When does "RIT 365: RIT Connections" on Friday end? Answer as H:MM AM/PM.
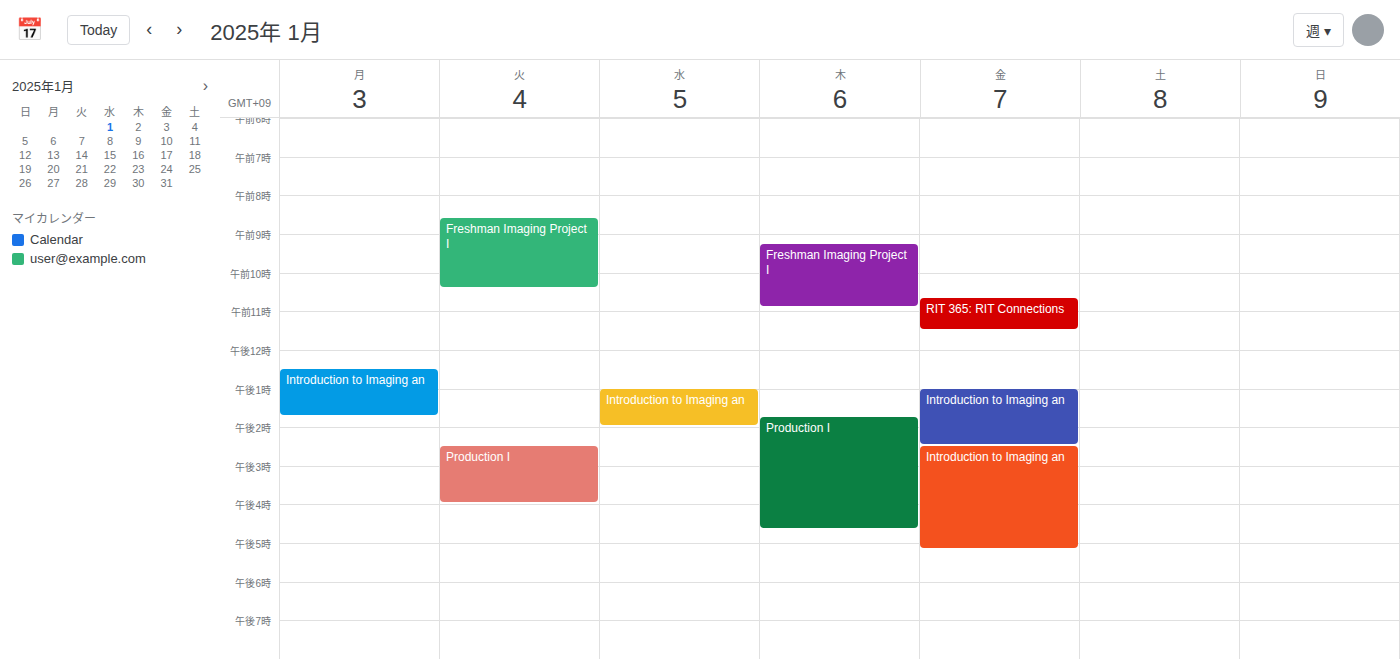
11:30 AM